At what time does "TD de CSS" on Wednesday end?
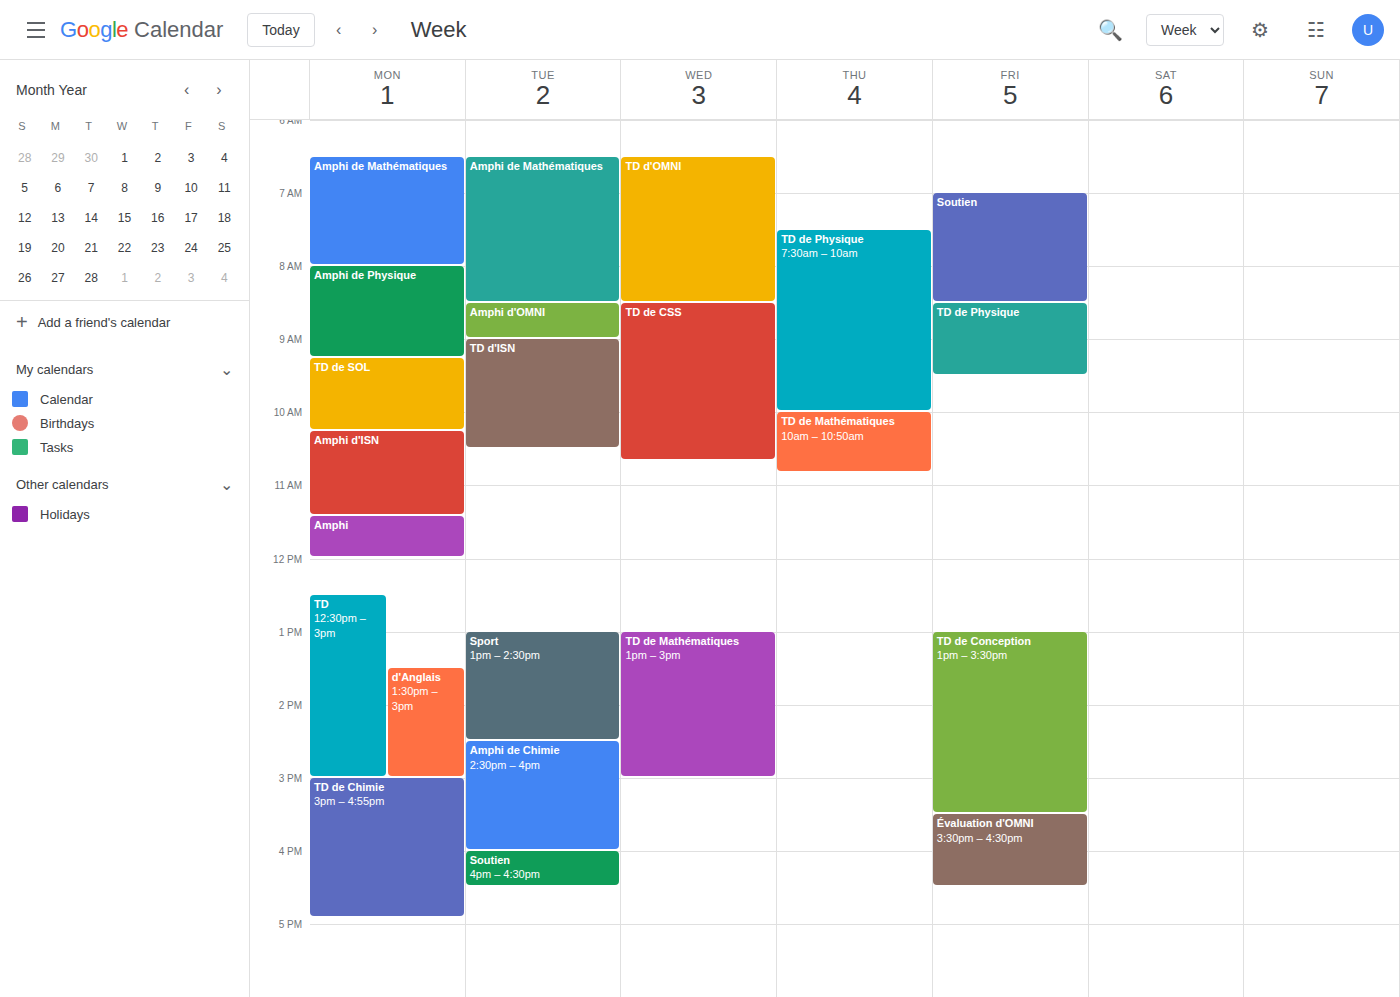
10:40 AM